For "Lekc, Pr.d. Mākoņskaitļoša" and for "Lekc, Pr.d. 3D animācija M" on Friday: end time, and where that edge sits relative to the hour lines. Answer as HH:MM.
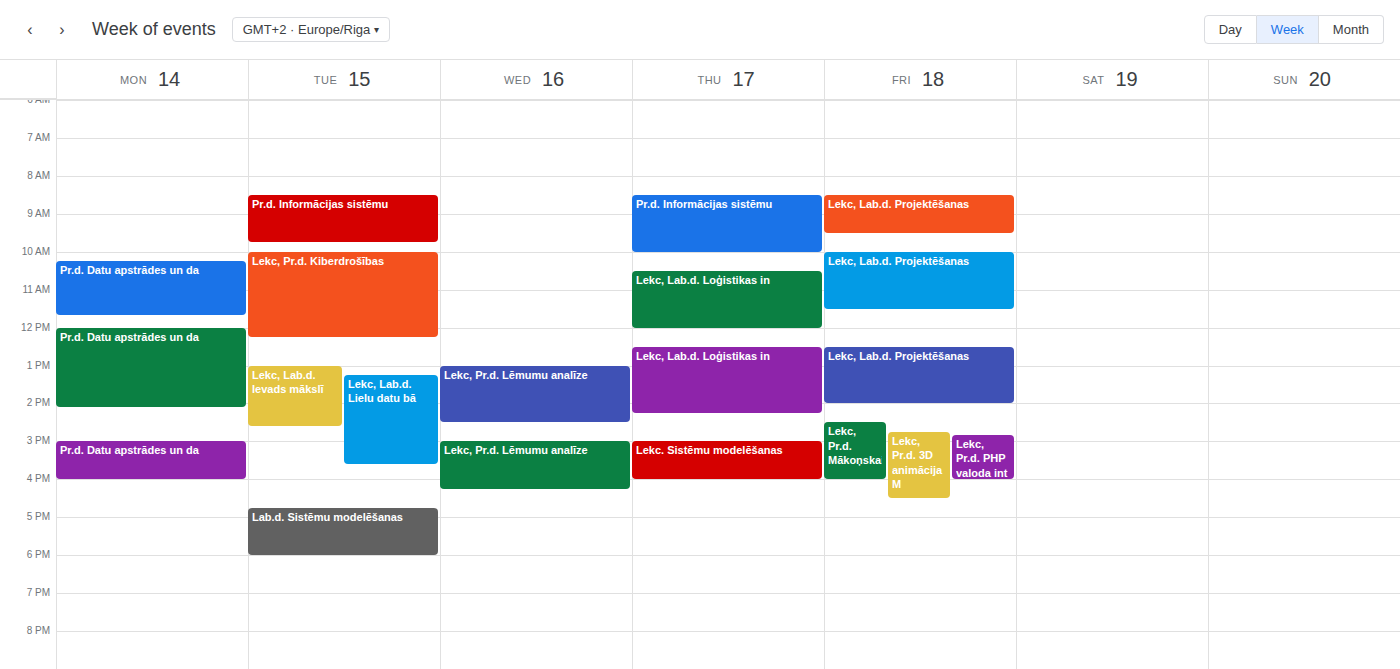
"Lekc, Pr.d. Mākoņskaitļoša": 16:00, exactly on the 16:00 line. "Lekc, Pr.d. 3D animācija M": 16:30, halfway between the 16:00 and 17:00 lines.